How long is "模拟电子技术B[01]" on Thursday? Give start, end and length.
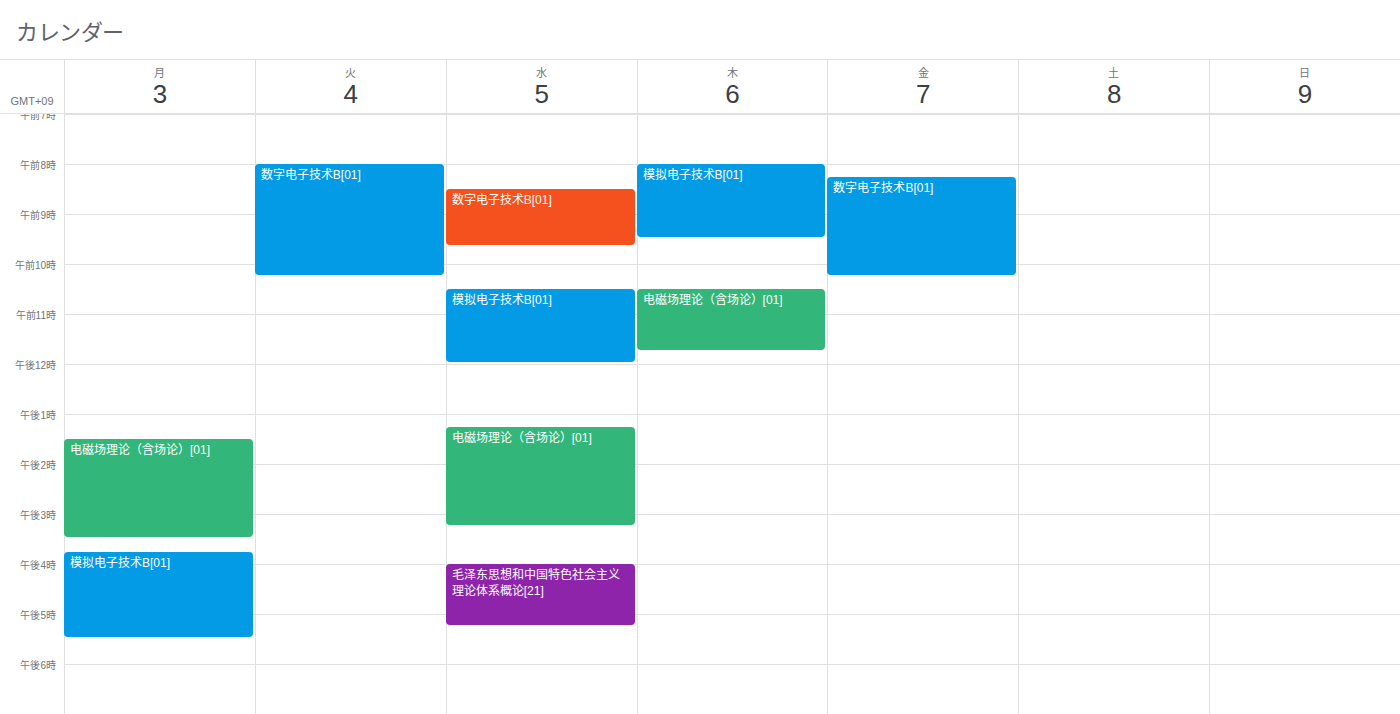
8:00 AM to 9:30 AM, 1 hour 30 minutes